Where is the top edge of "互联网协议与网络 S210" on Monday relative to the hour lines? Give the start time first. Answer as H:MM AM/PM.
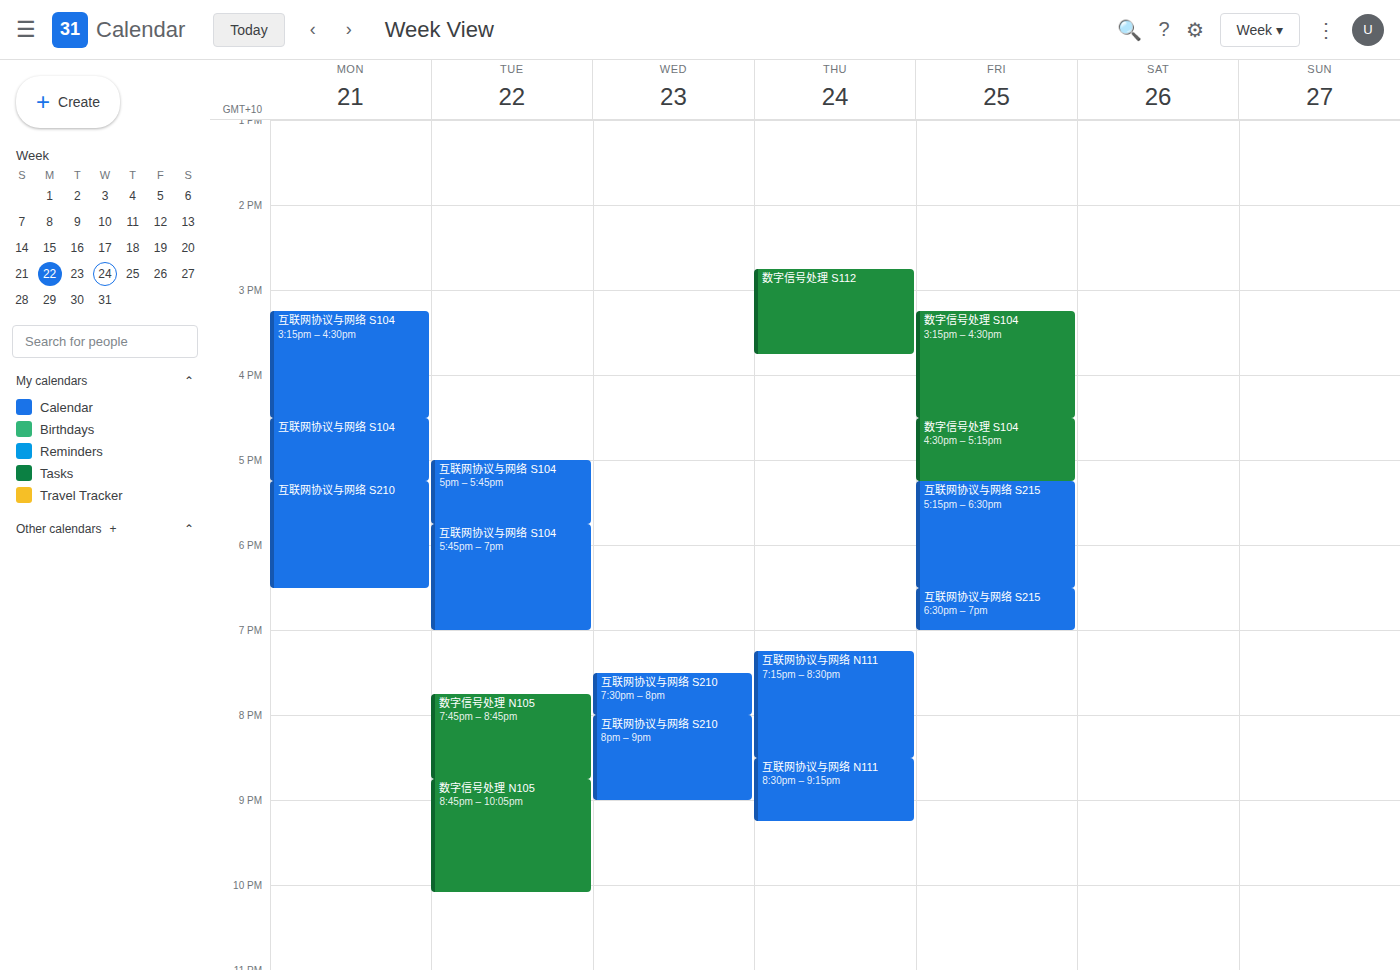
5:15 PM -- neither: a quarter of the way from the 5 PM line to the 6 PM line.